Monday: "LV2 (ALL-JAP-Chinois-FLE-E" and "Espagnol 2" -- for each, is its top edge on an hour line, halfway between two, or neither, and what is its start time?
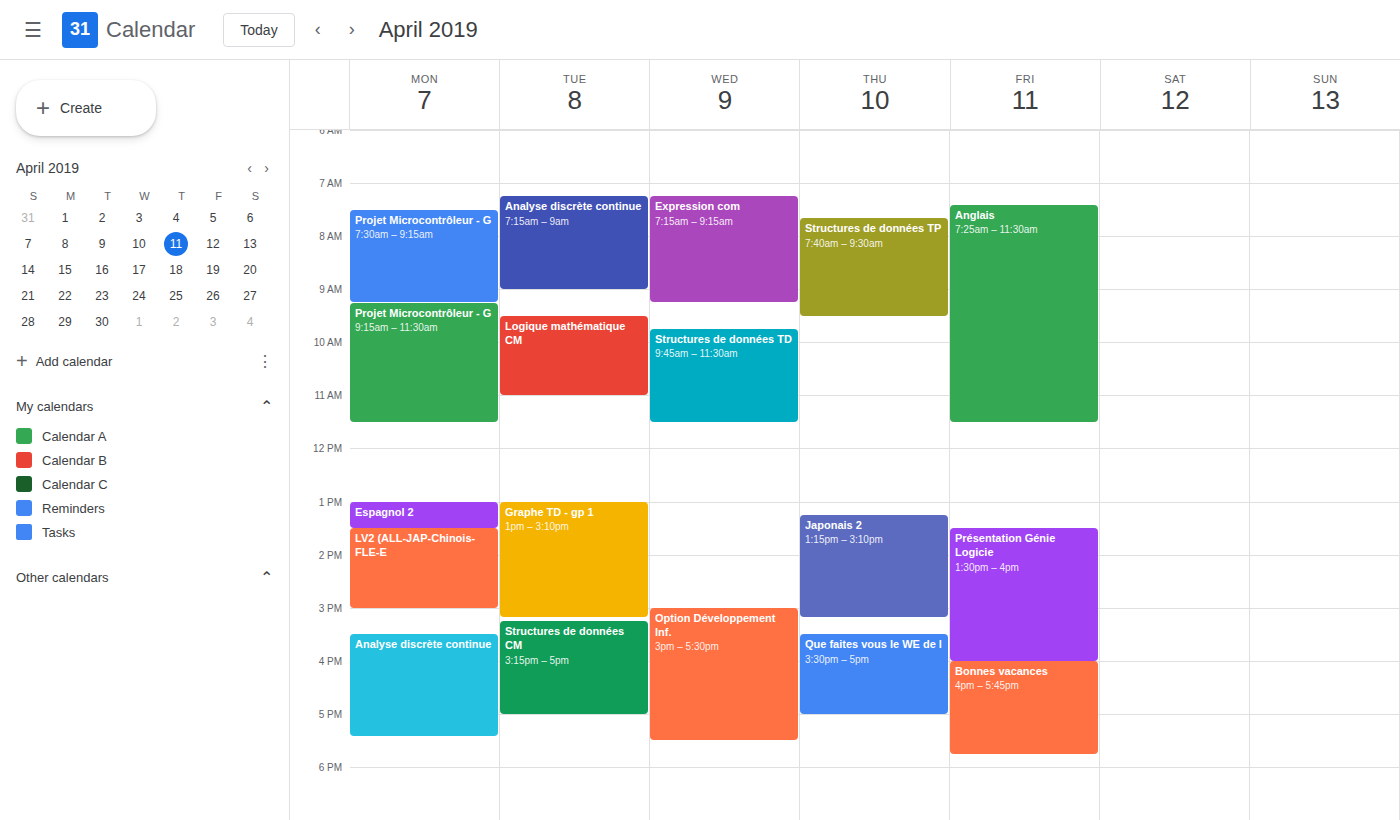
"LV2 (ALL-JAP-Chinois-FLE-E": 1:30 PM, halfway between the 1 PM and 2 PM lines. "Espagnol 2": 1:00 PM, exactly on the 1 PM line.